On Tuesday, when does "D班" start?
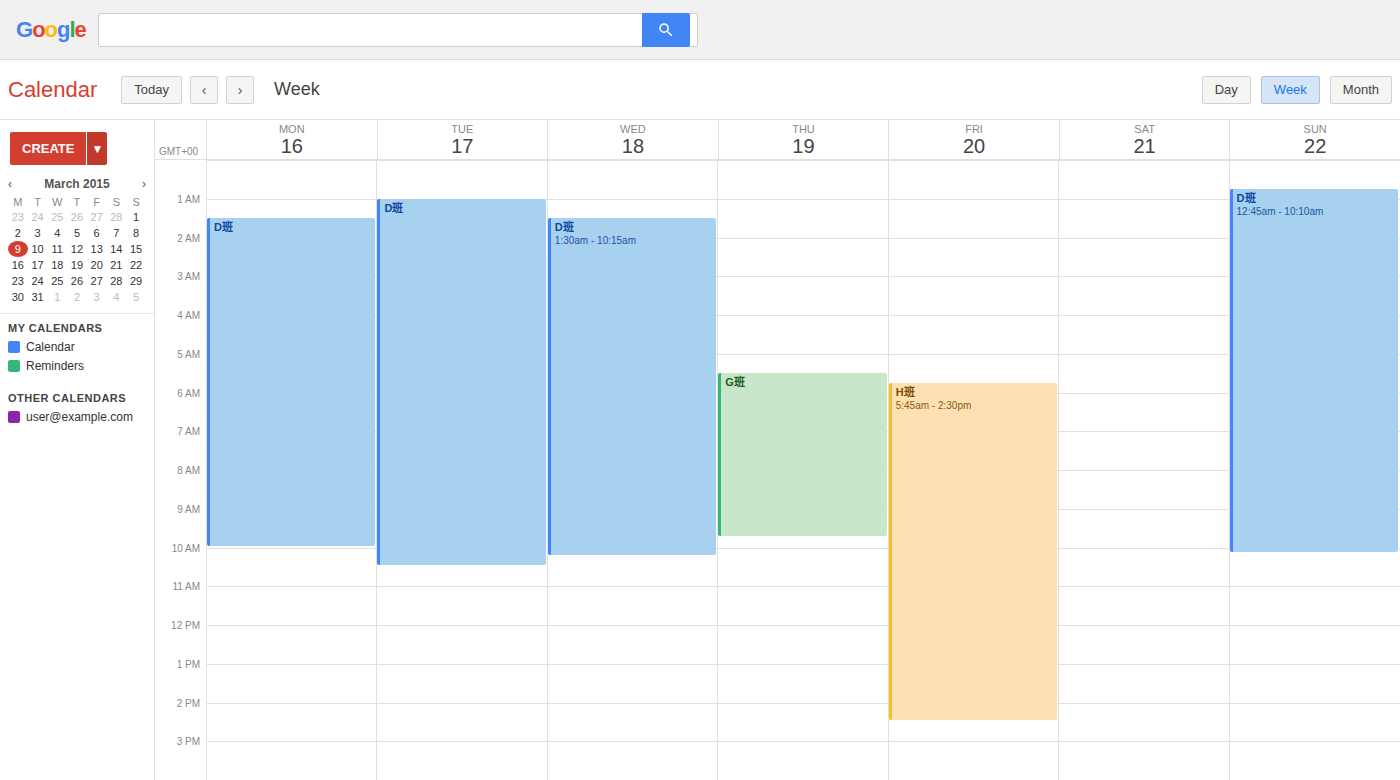
1:00 AM